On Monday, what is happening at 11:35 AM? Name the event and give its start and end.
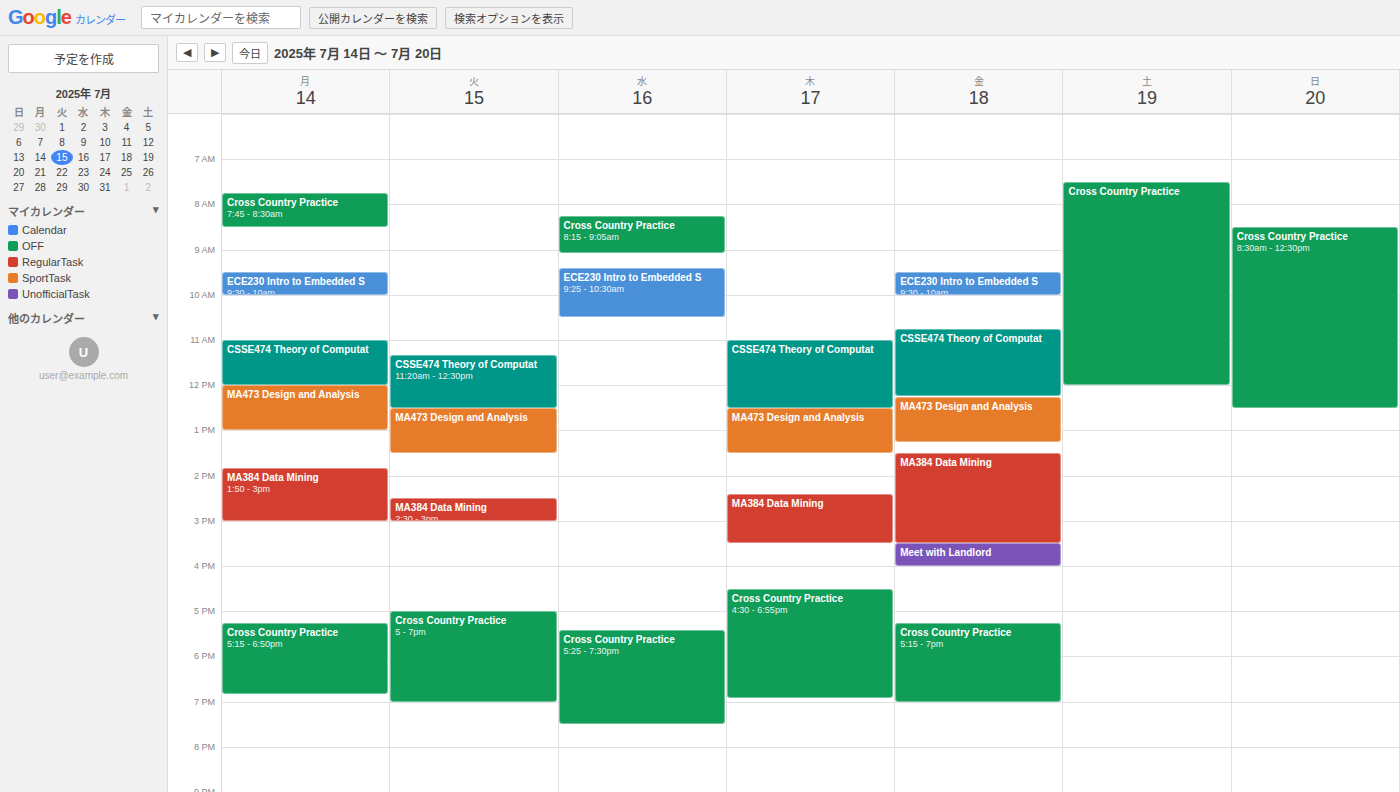
"CSSE474 Theory of Computat", 11:00 AM to 12:00 PM